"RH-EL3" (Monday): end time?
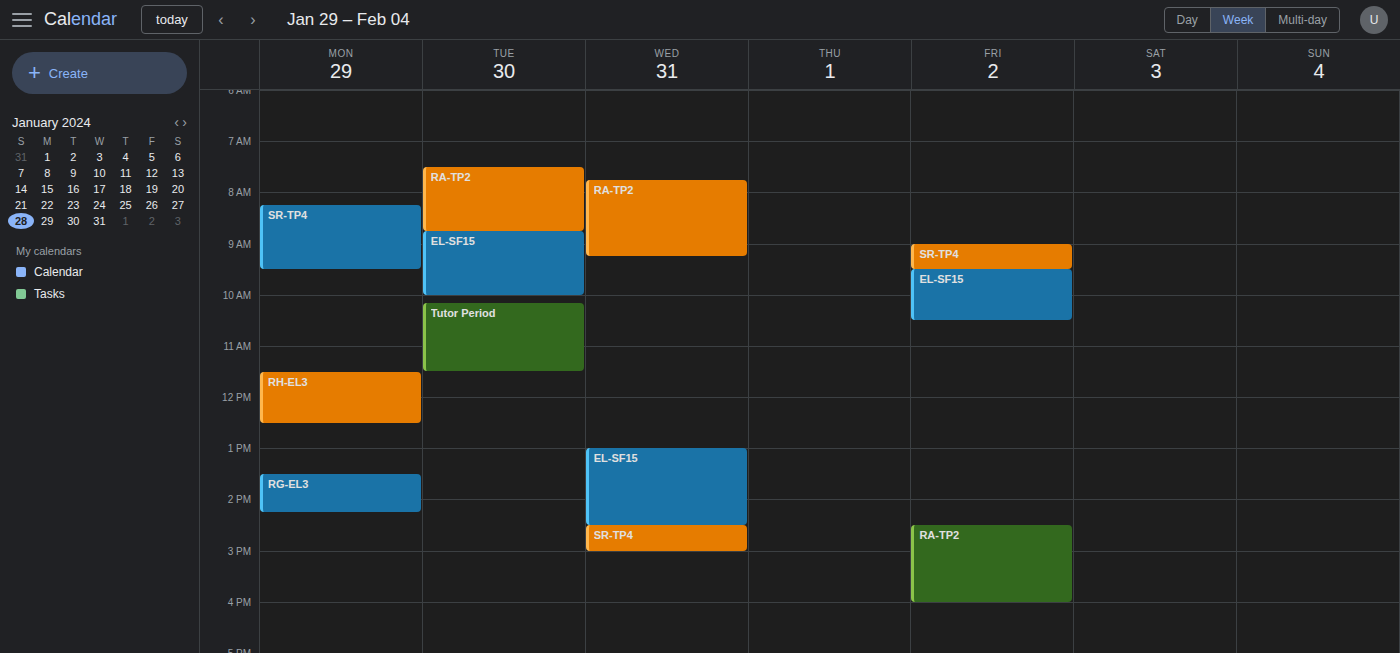
12:30 PM